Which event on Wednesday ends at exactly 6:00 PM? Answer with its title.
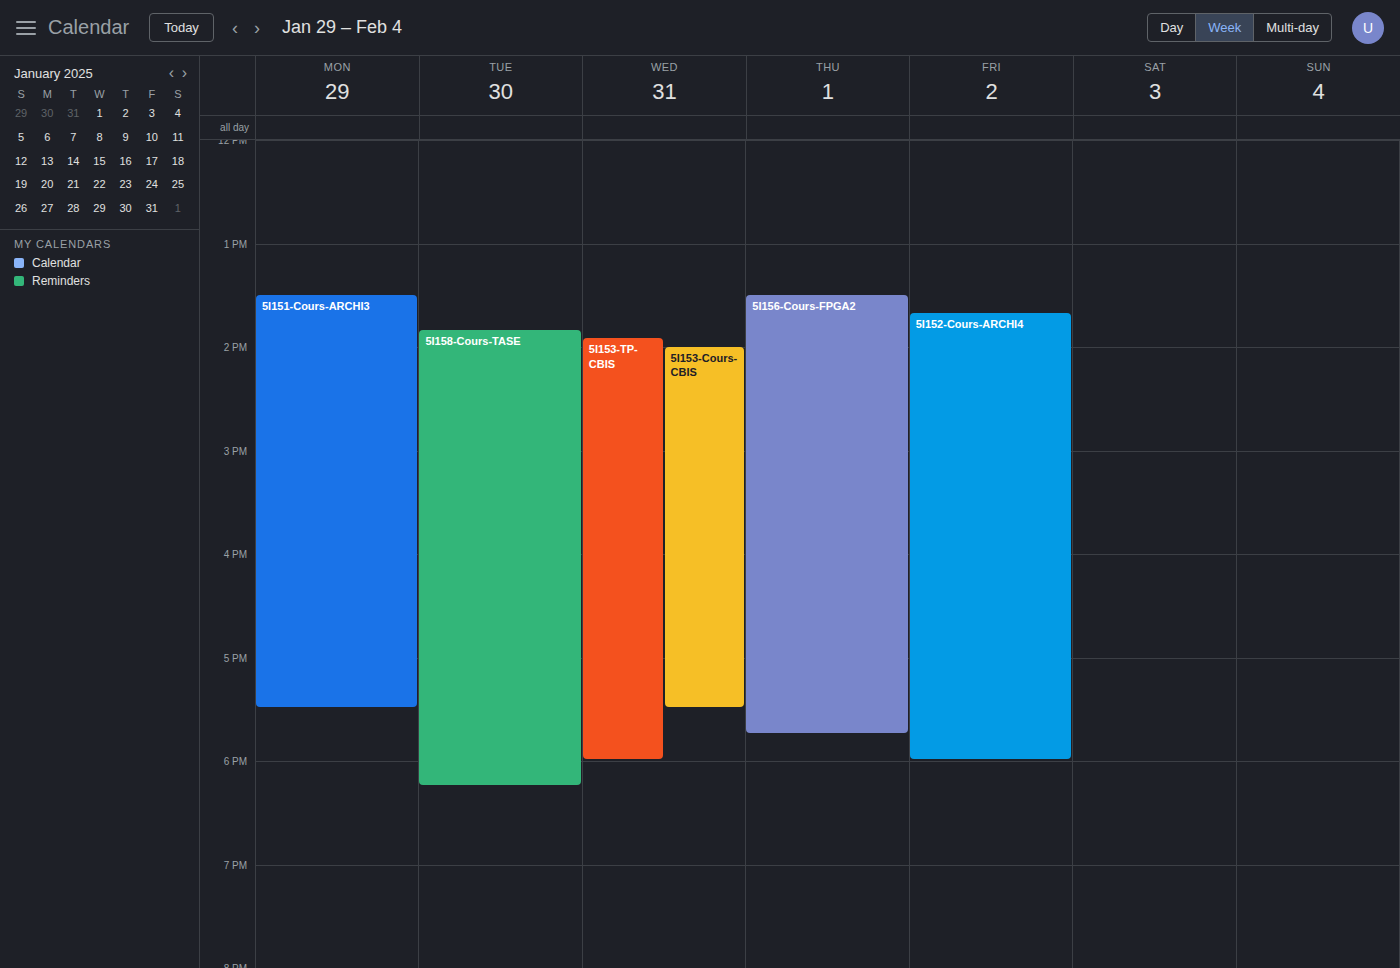
"5I153-TP-CBIS"